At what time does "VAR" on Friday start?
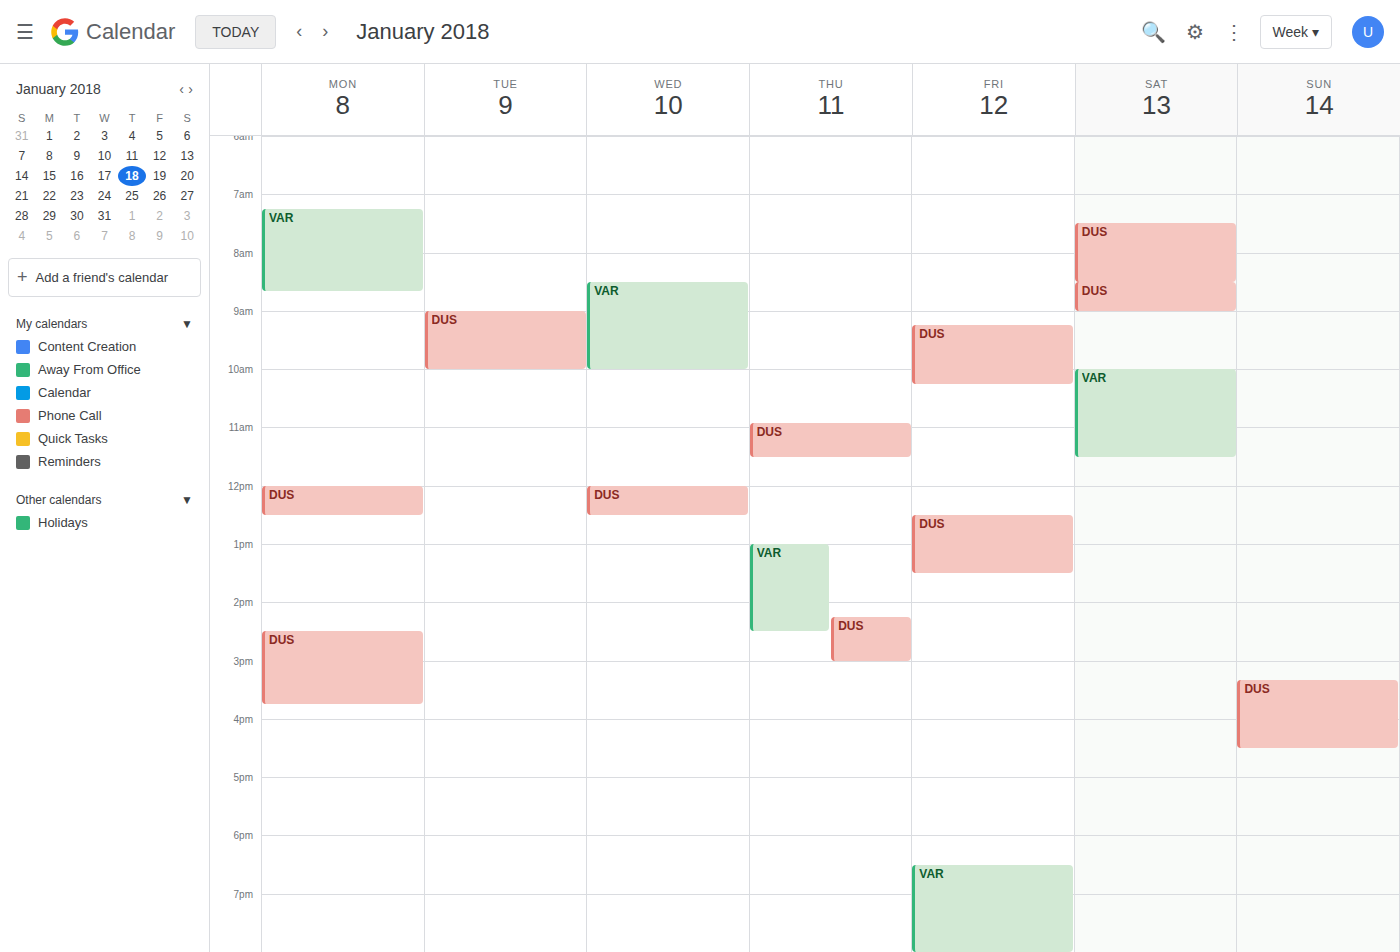
6:30 PM